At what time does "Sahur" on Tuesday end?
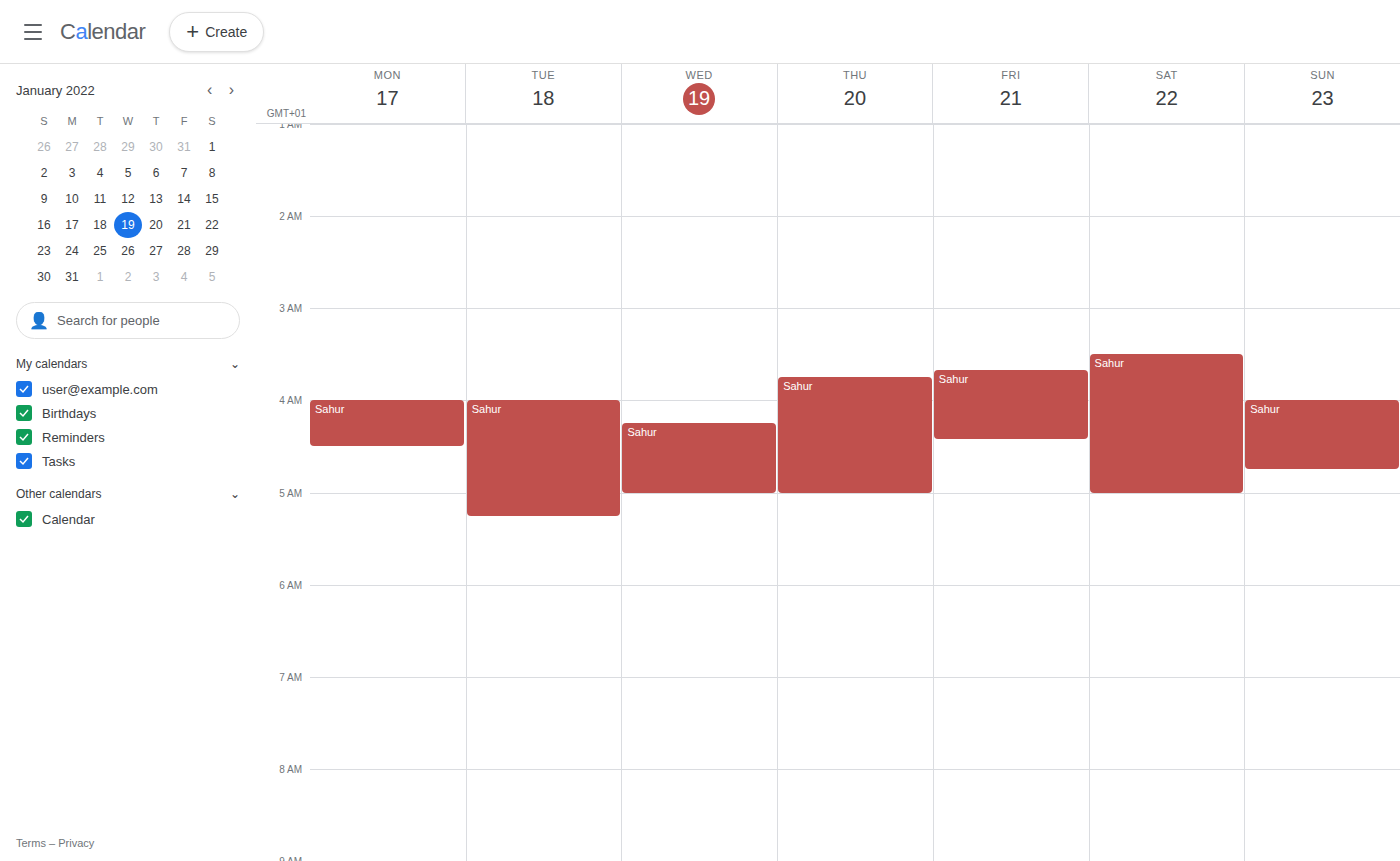
5:15 AM